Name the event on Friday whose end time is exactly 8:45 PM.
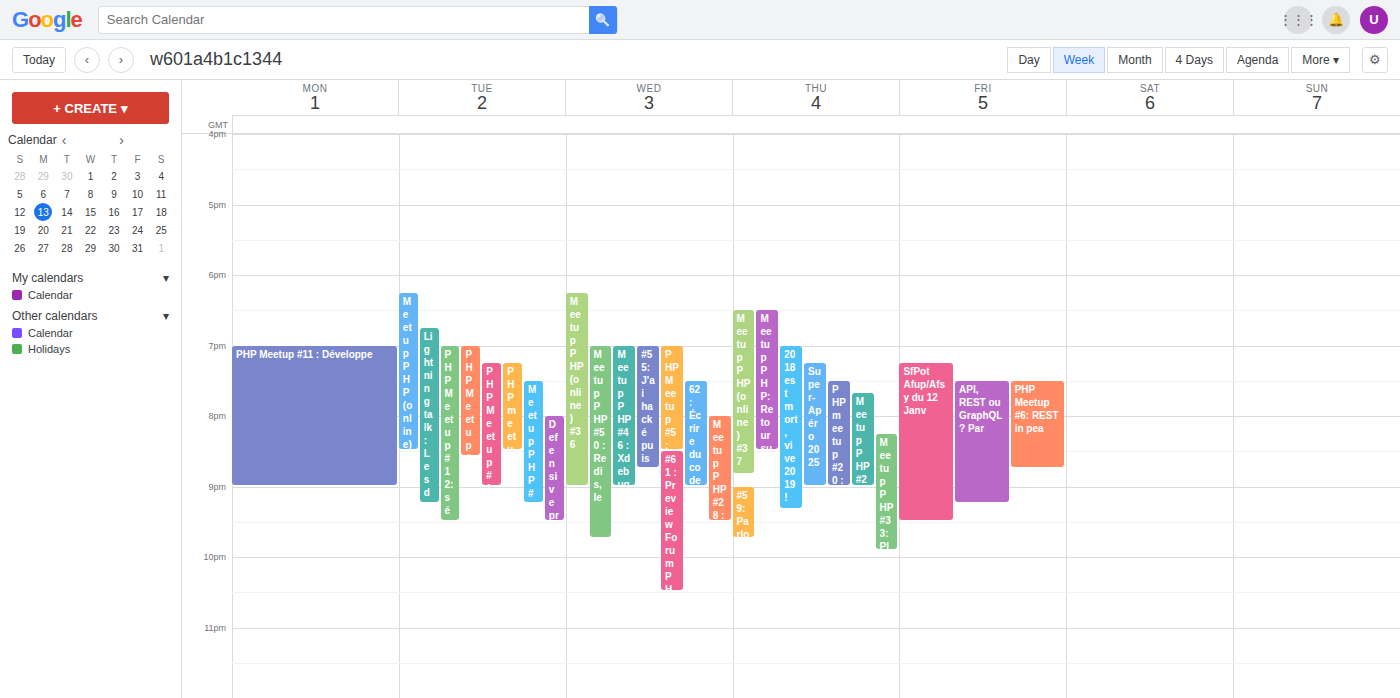
"PHP Meetup #6: REST in pea"